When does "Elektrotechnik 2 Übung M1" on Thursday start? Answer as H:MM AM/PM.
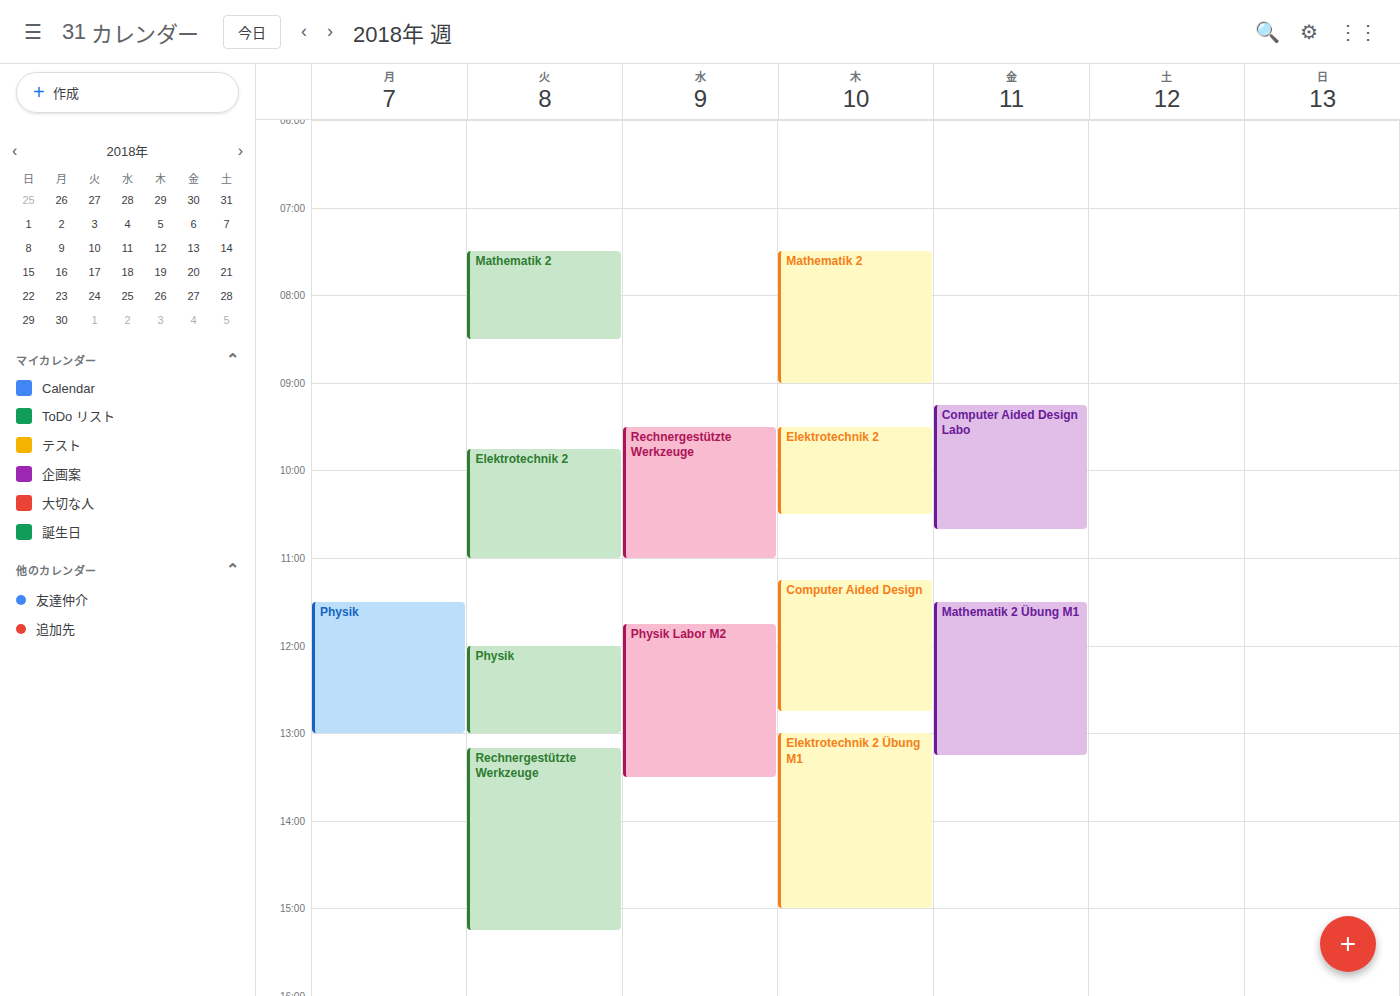
1:00 PM